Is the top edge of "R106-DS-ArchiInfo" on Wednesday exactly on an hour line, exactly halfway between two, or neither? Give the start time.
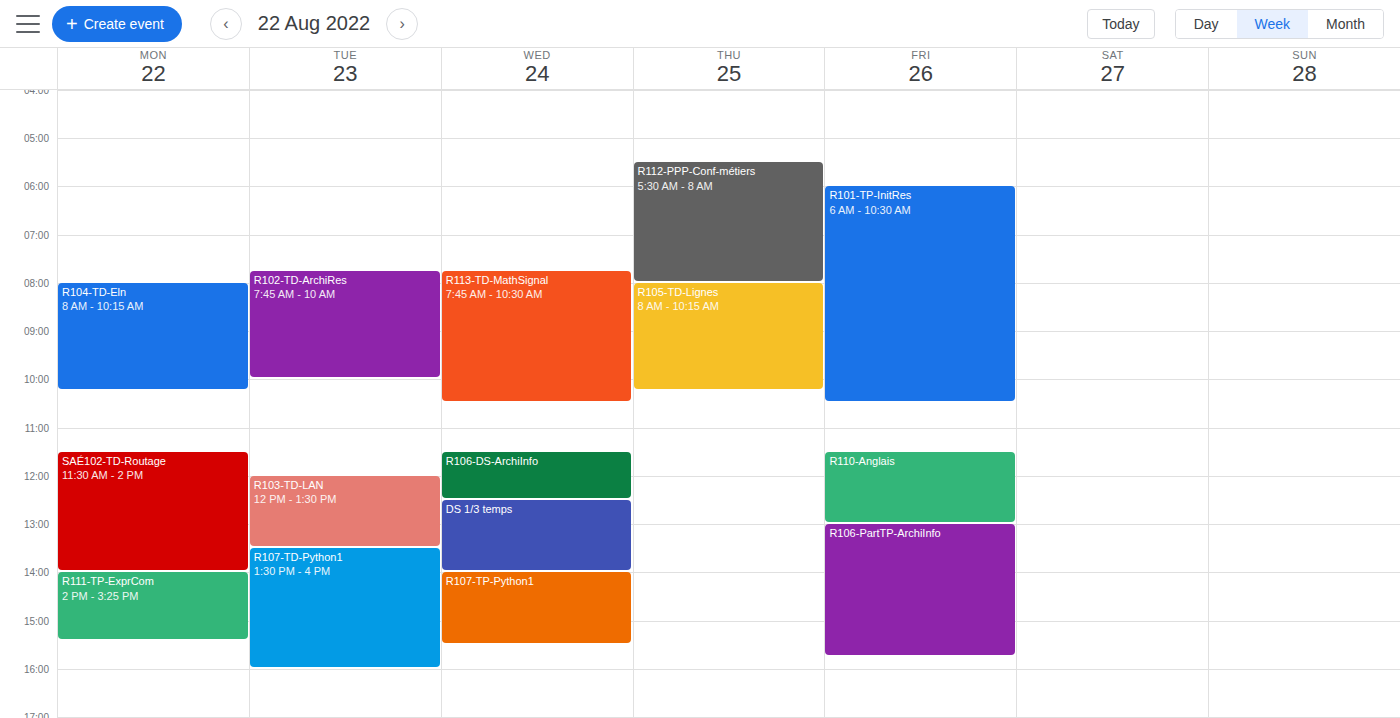
11:30 AM -- halfway between the 11 AM and 12 PM lines.